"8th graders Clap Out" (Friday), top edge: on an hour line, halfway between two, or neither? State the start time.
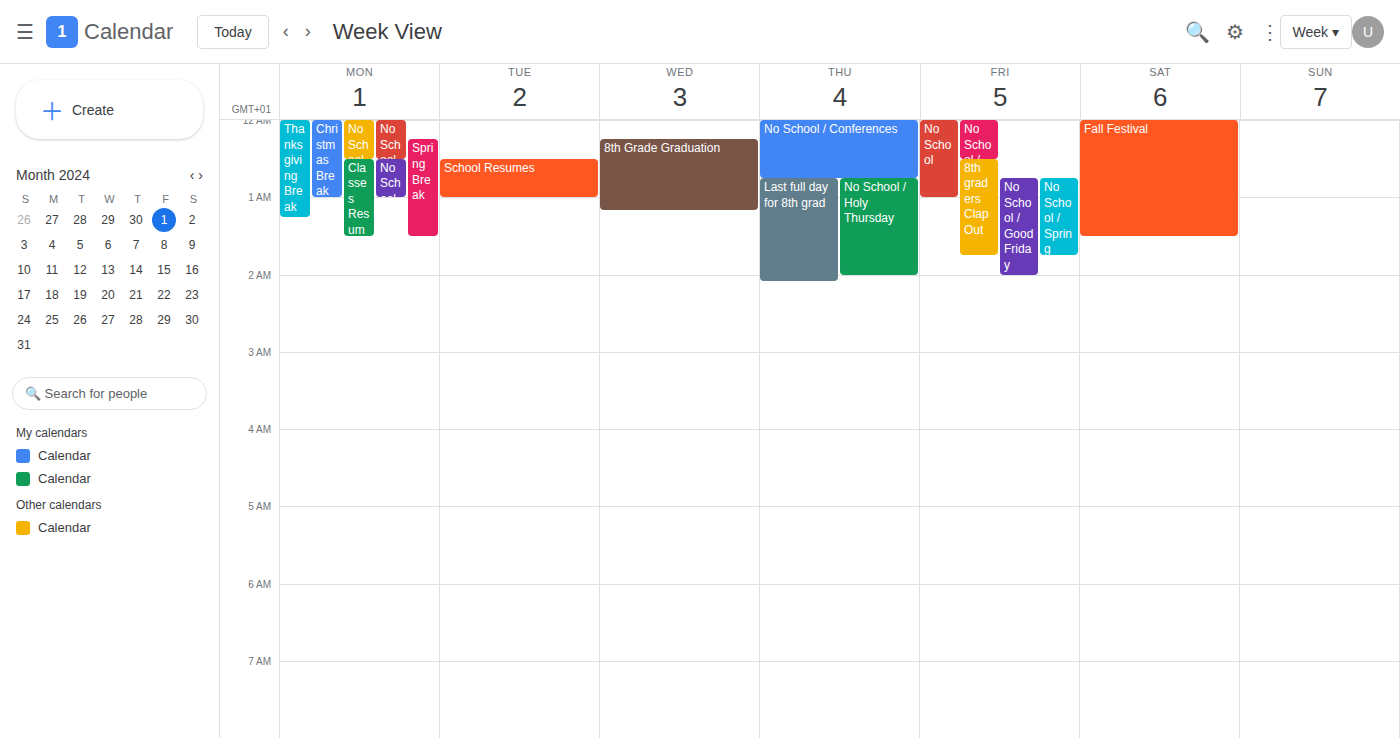
12:30 AM -- halfway between the 12 AM and 1 AM lines.